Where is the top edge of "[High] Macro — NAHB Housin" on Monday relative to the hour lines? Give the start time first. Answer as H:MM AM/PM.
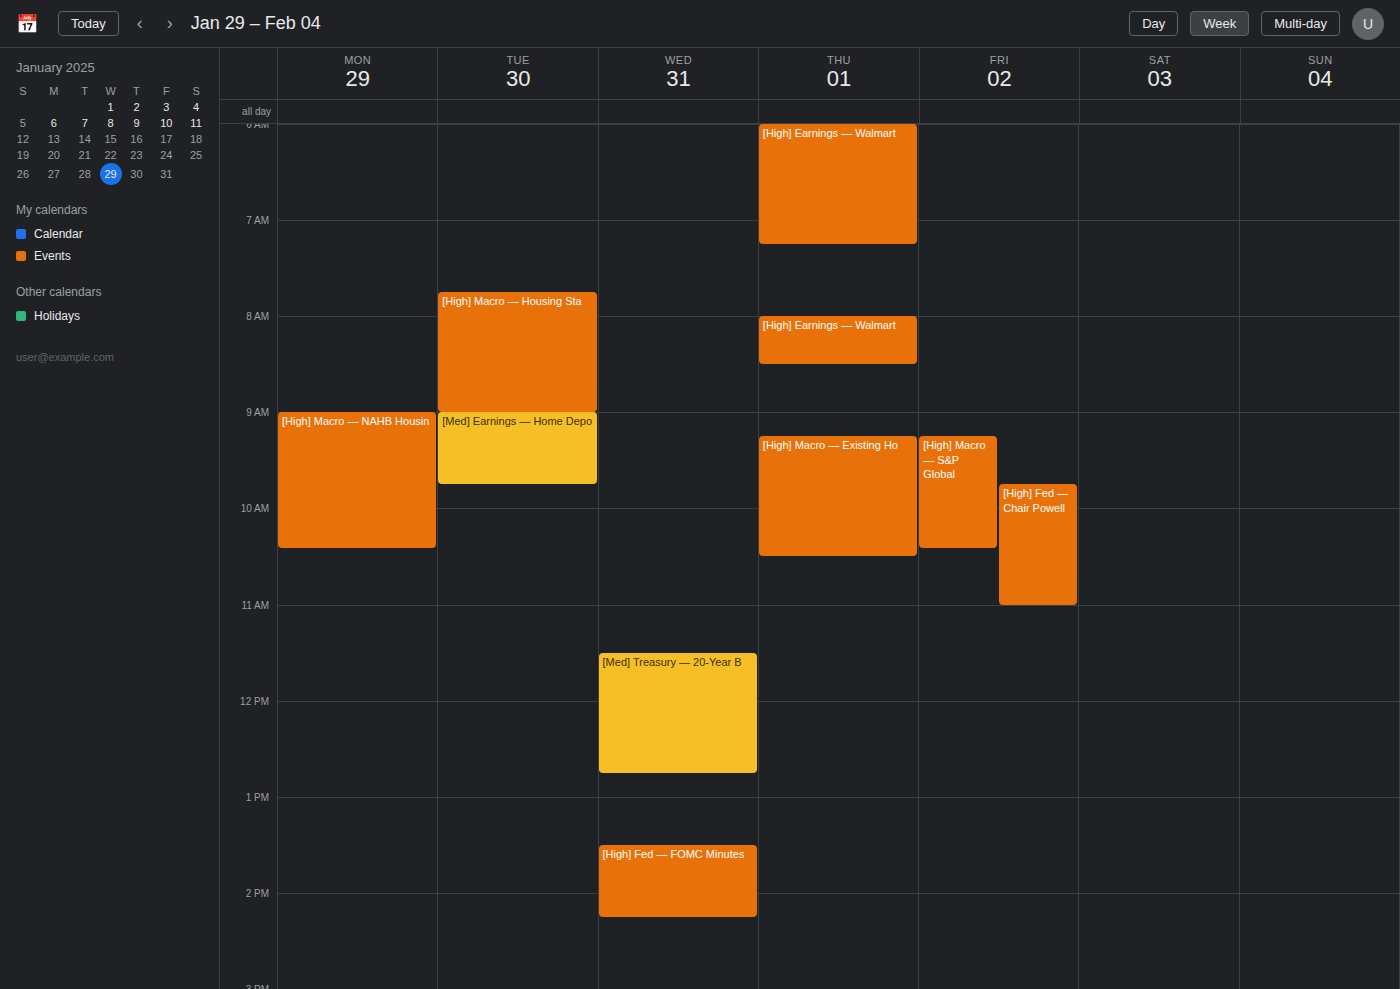
9:00 AM -- exactly on the 9 AM line.